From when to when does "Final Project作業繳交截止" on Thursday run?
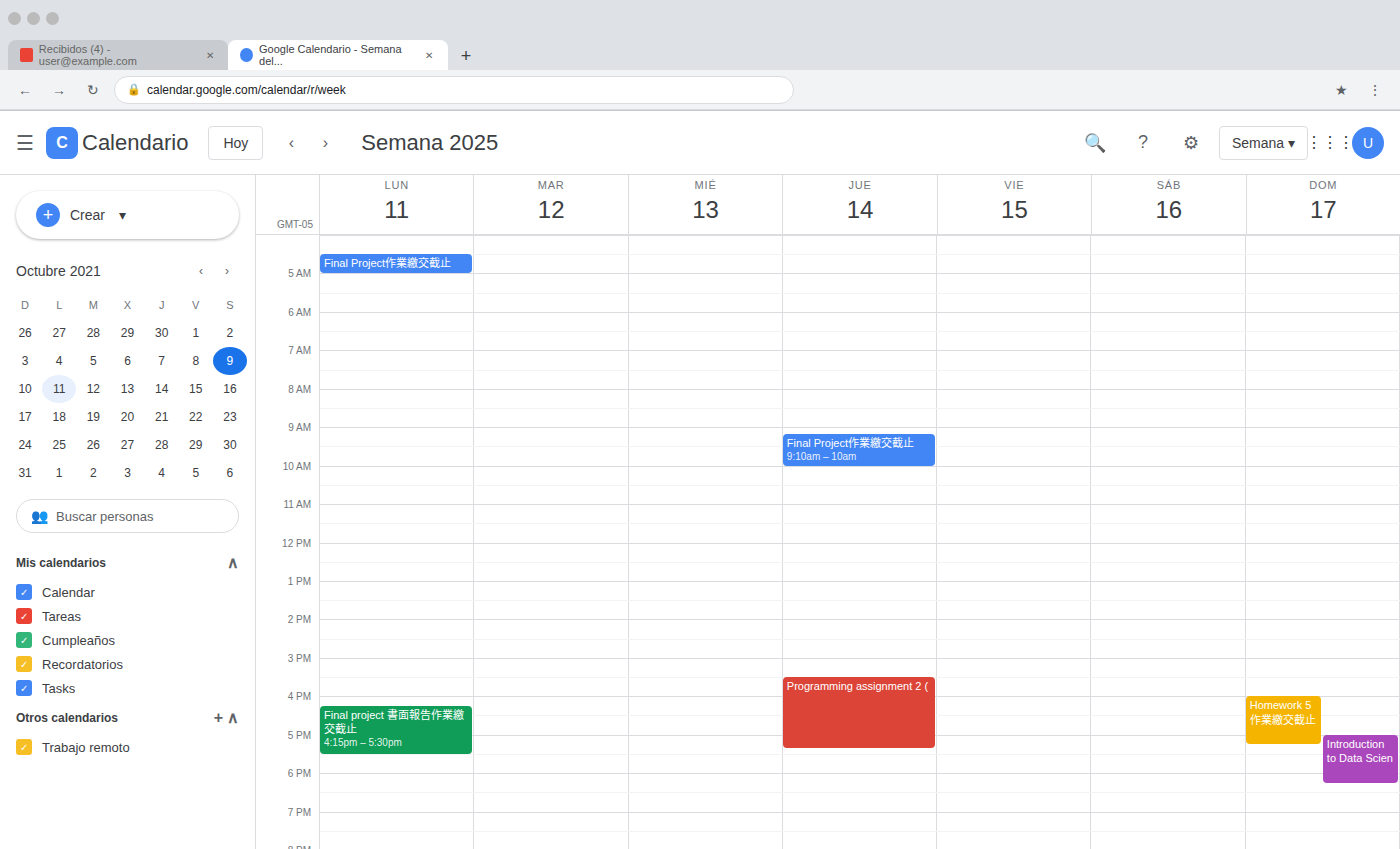
9:10 AM to 10:00 AM